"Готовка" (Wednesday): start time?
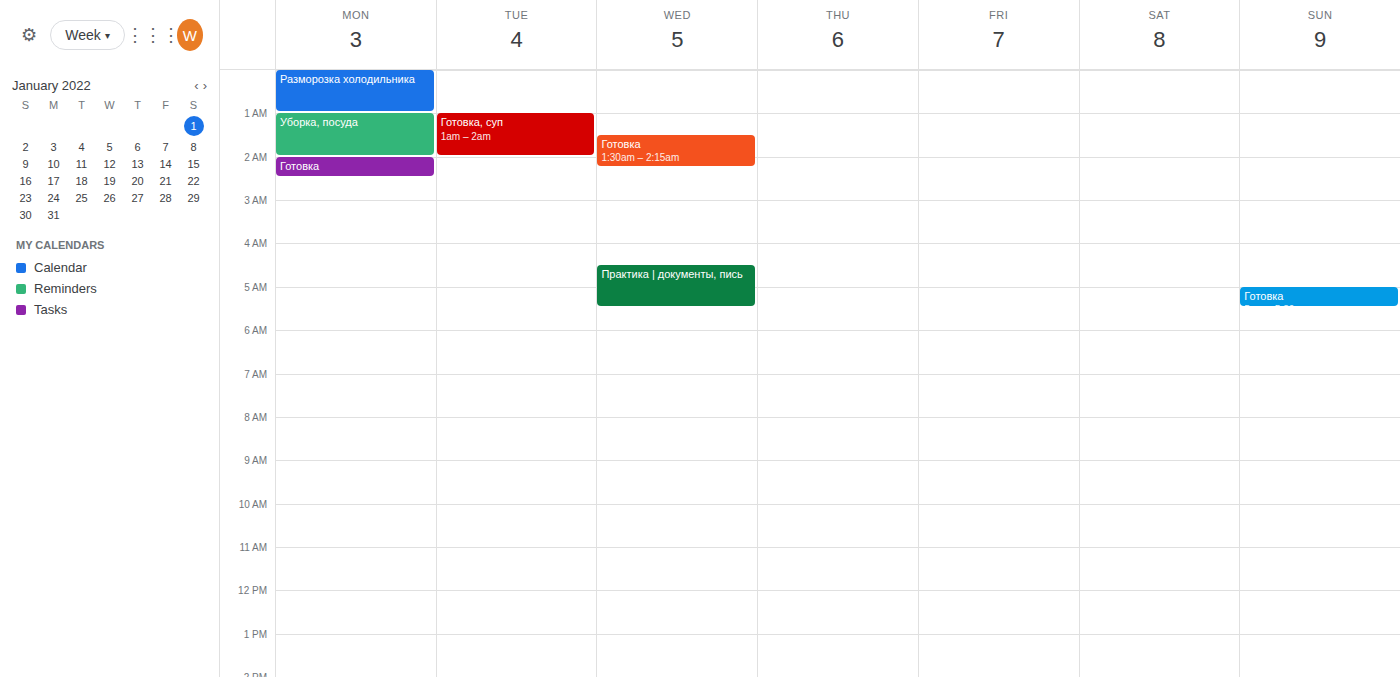
1:30 AM